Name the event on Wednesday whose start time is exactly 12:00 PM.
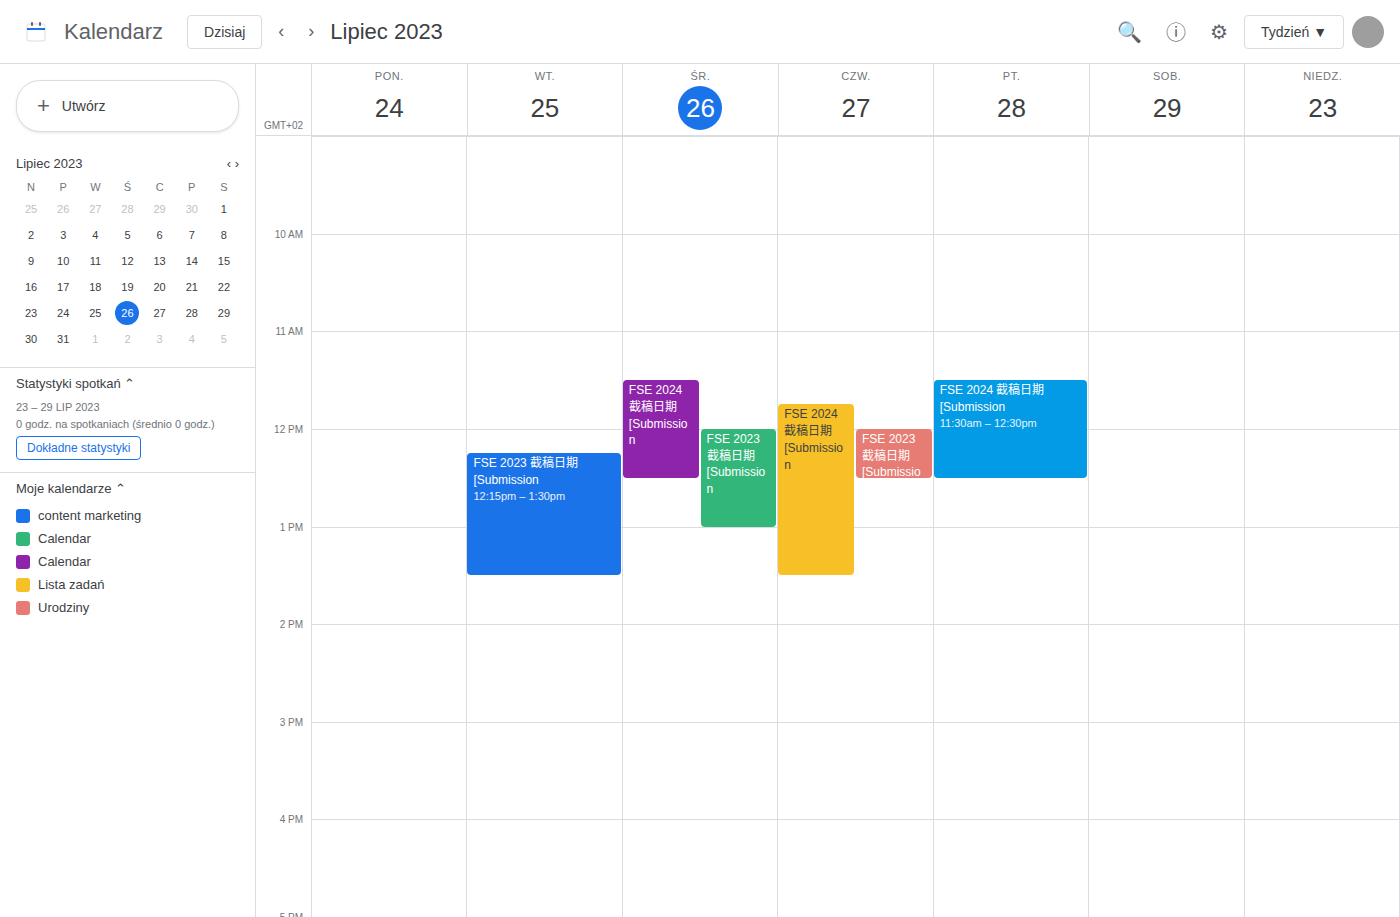
"FSE 2023 截稿日期 [Submission"